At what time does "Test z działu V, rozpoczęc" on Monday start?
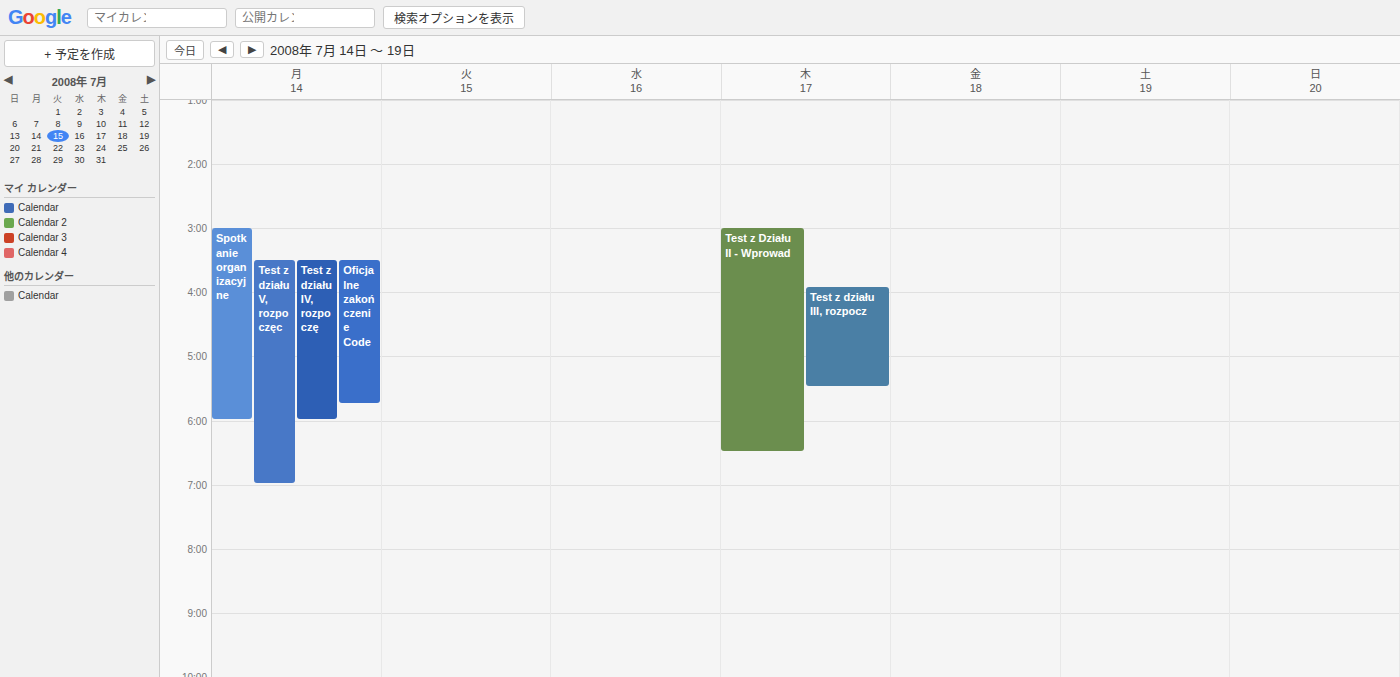
3:30 PM